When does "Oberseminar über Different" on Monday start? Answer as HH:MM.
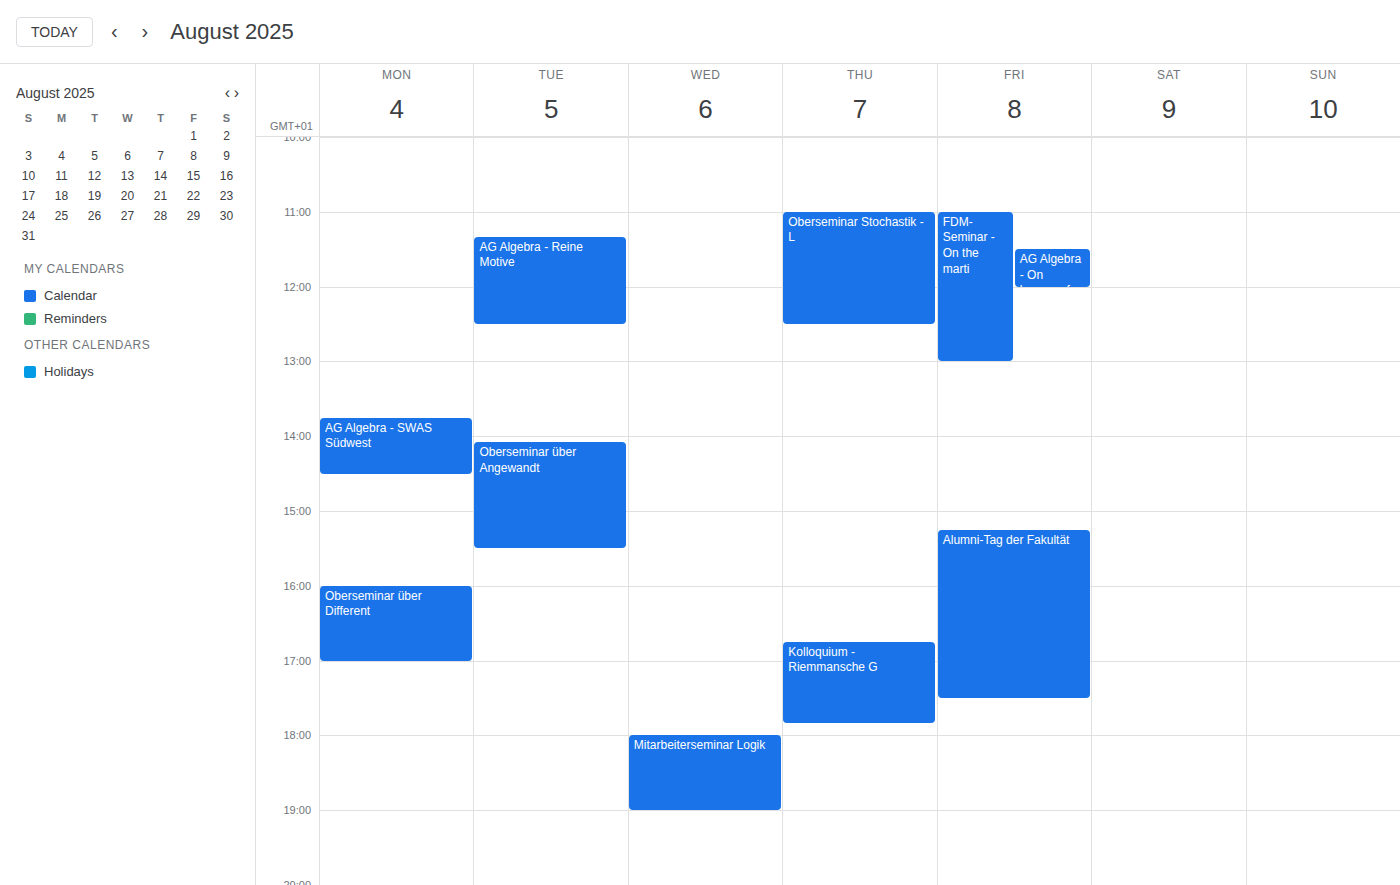
16:00